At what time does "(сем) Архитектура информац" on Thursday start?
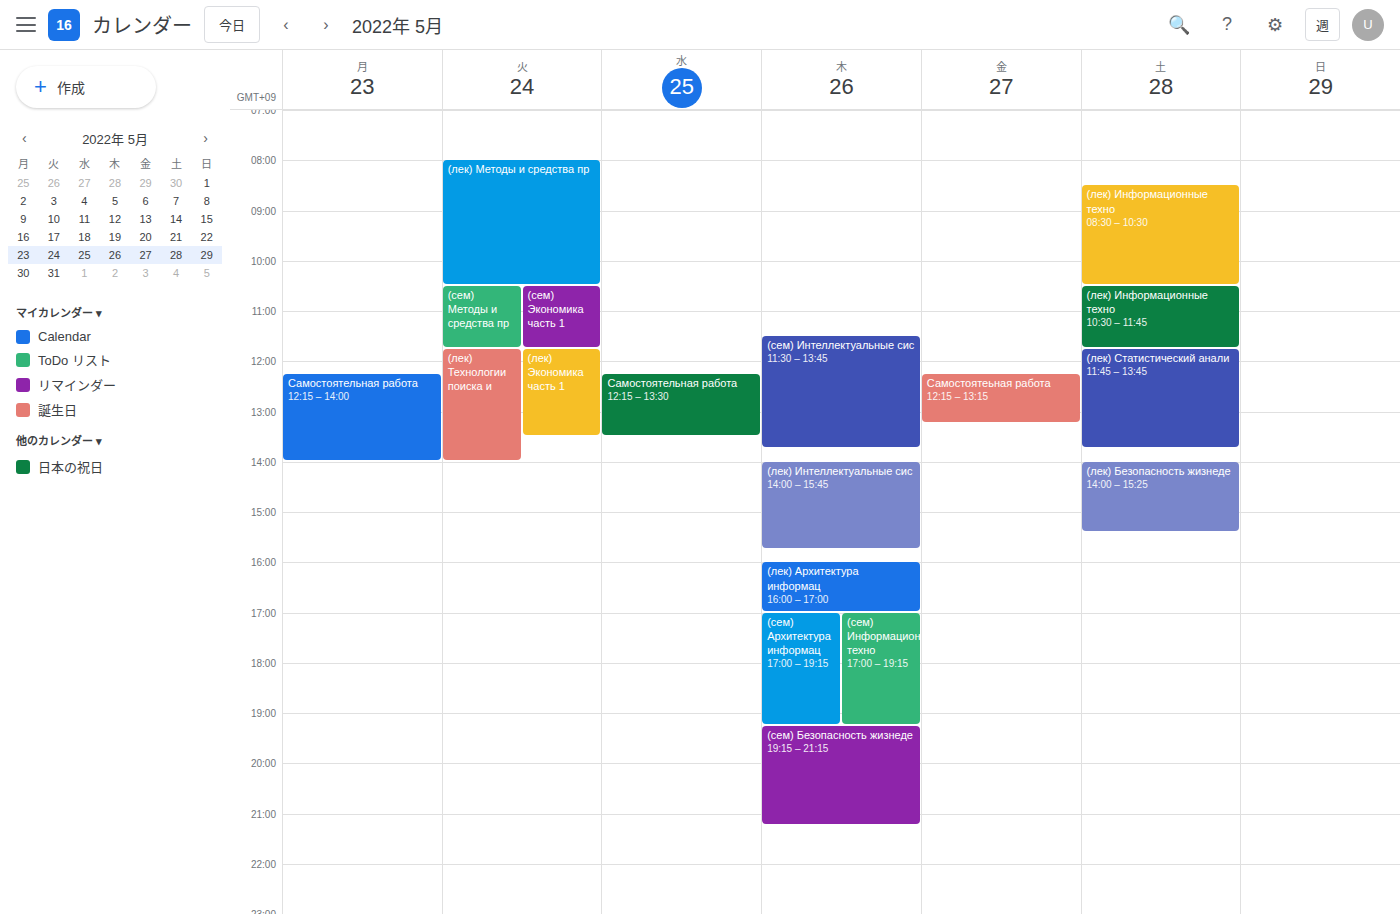
17:00